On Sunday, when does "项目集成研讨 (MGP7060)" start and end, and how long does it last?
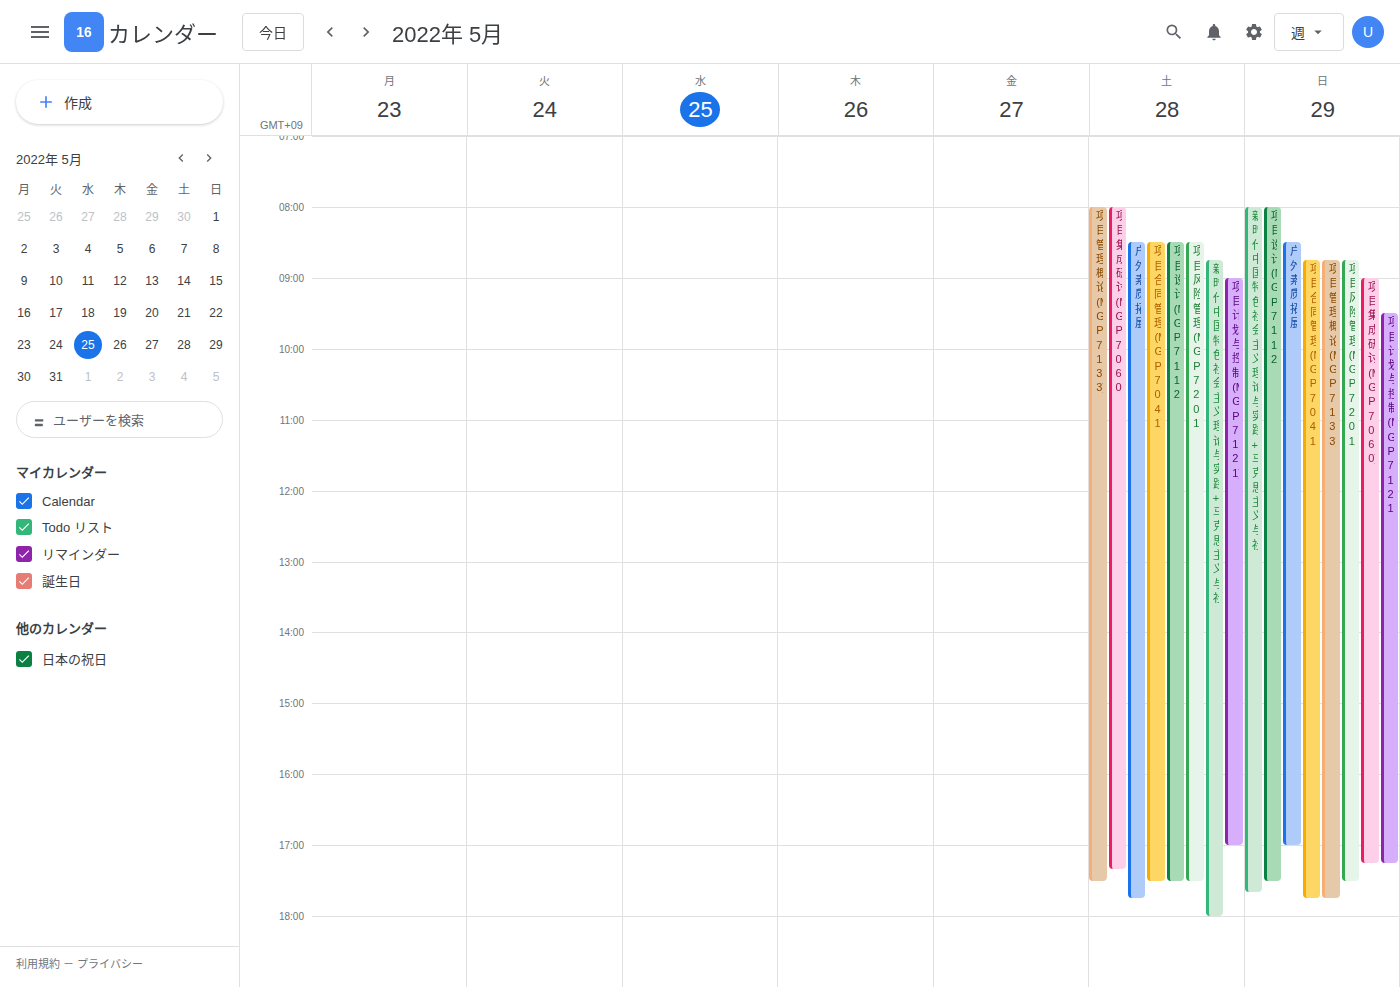
9:00 AM to 5:15 PM, 8 hours 15 minutes